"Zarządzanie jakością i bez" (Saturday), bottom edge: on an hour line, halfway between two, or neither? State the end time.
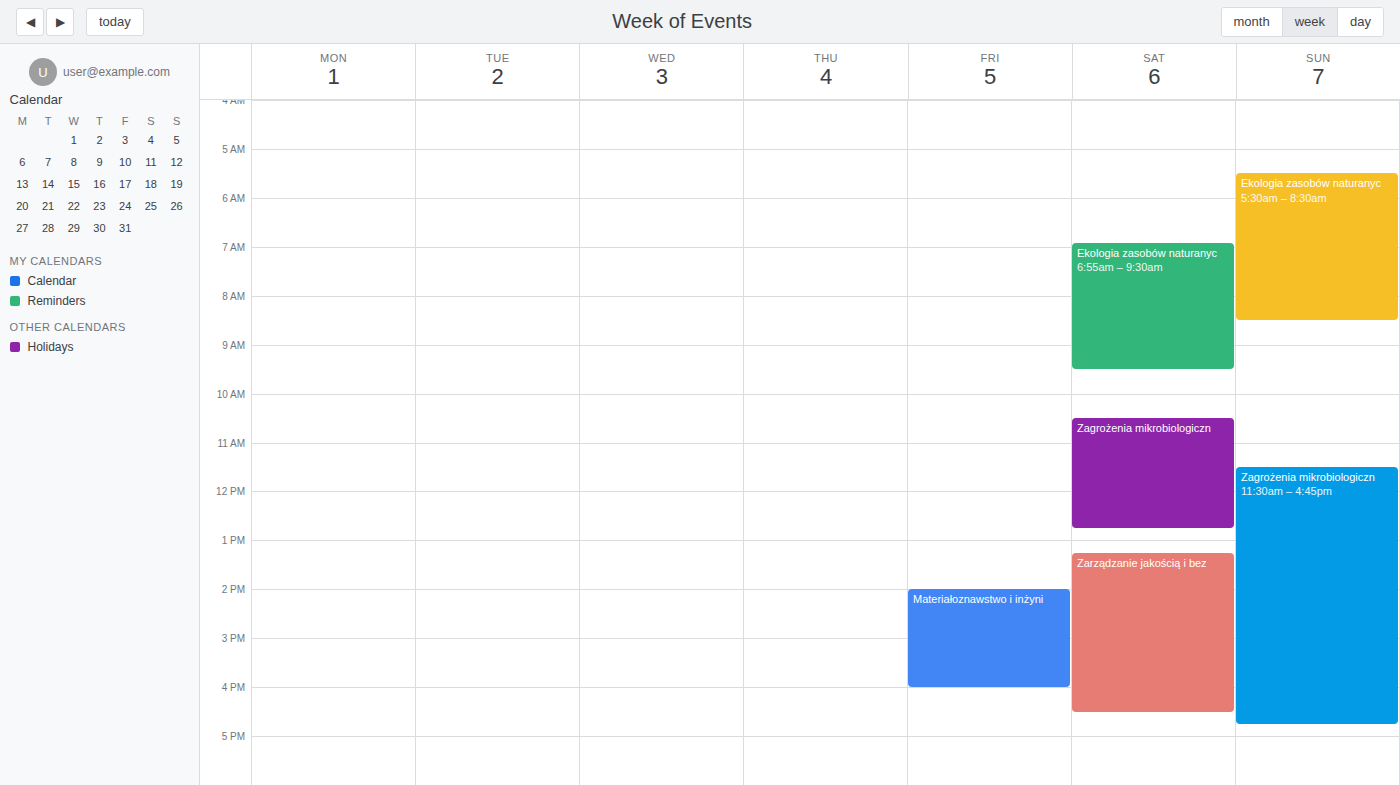
4:30 PM -- halfway between the 4 PM and 5 PM lines.